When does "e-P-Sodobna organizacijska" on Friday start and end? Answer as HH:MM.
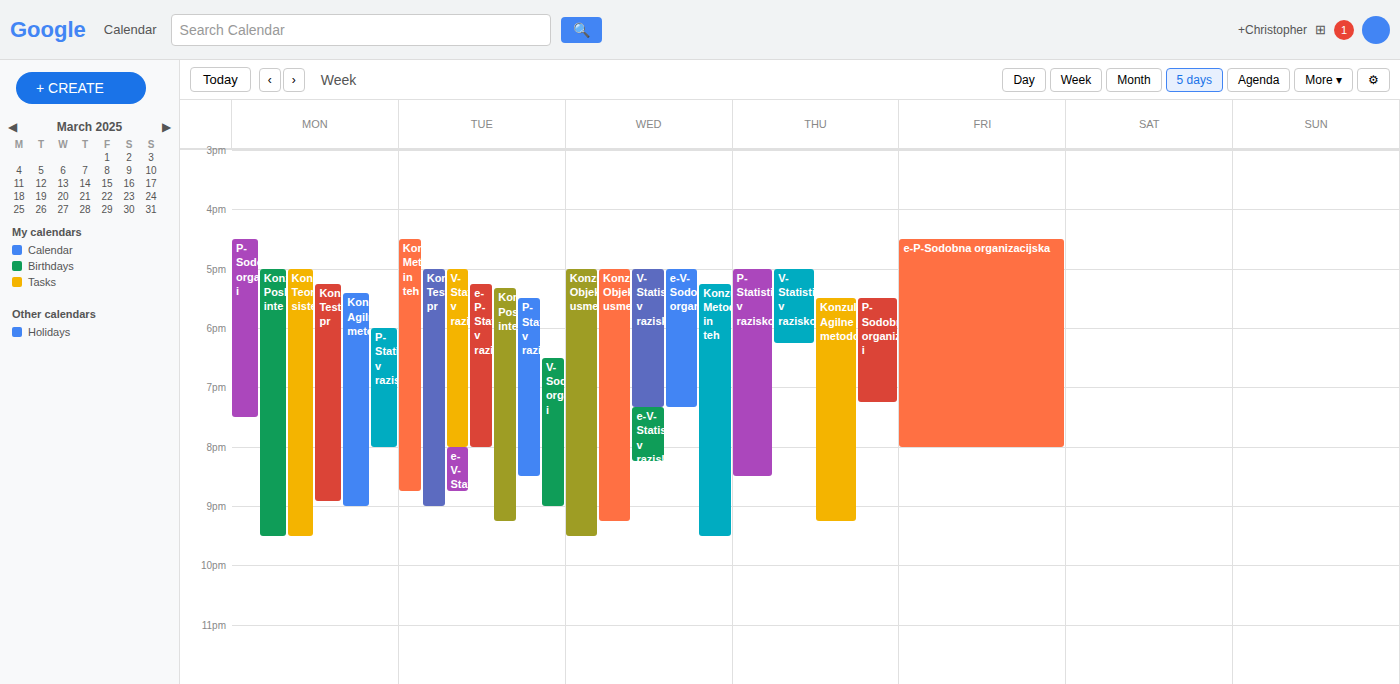
16:30 to 20:00